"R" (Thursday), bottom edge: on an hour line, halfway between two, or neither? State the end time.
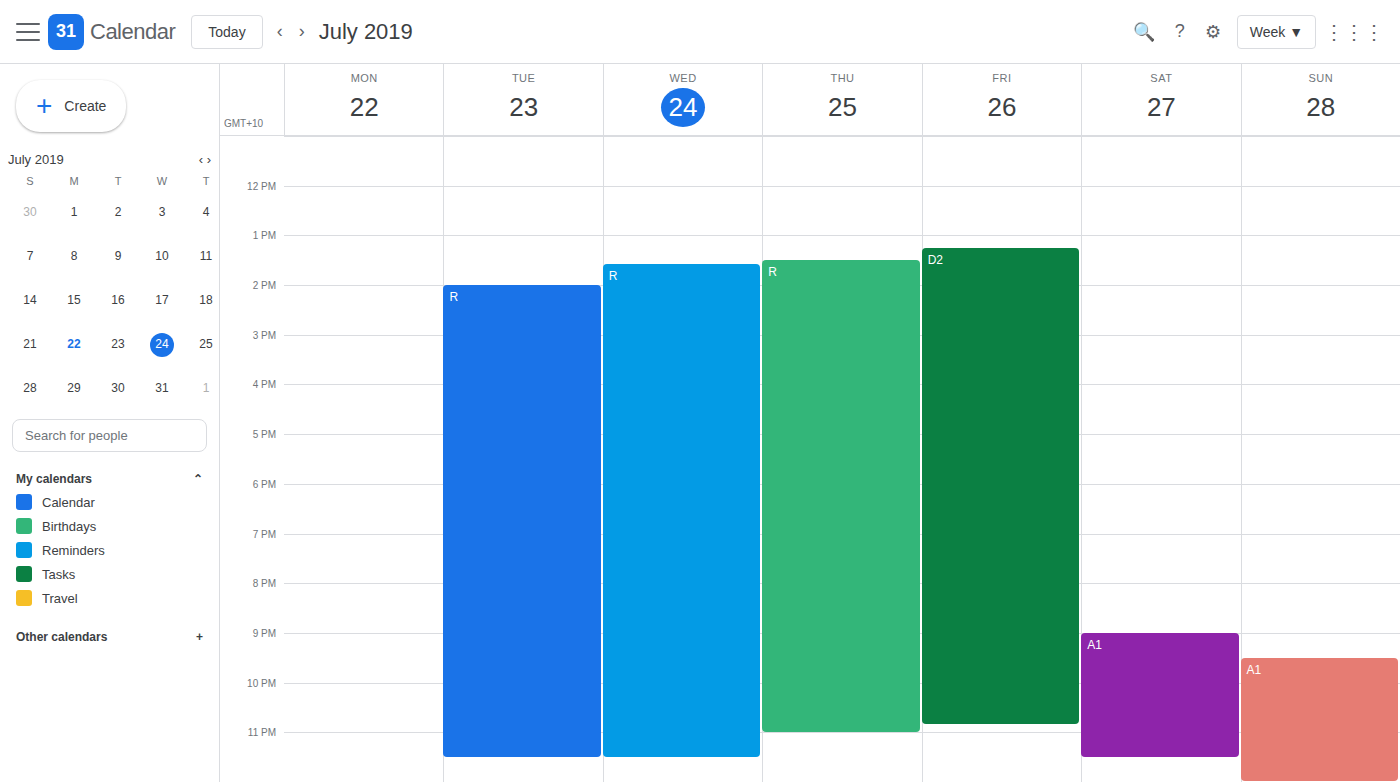
23:00 -- exactly on the 23:00 line.